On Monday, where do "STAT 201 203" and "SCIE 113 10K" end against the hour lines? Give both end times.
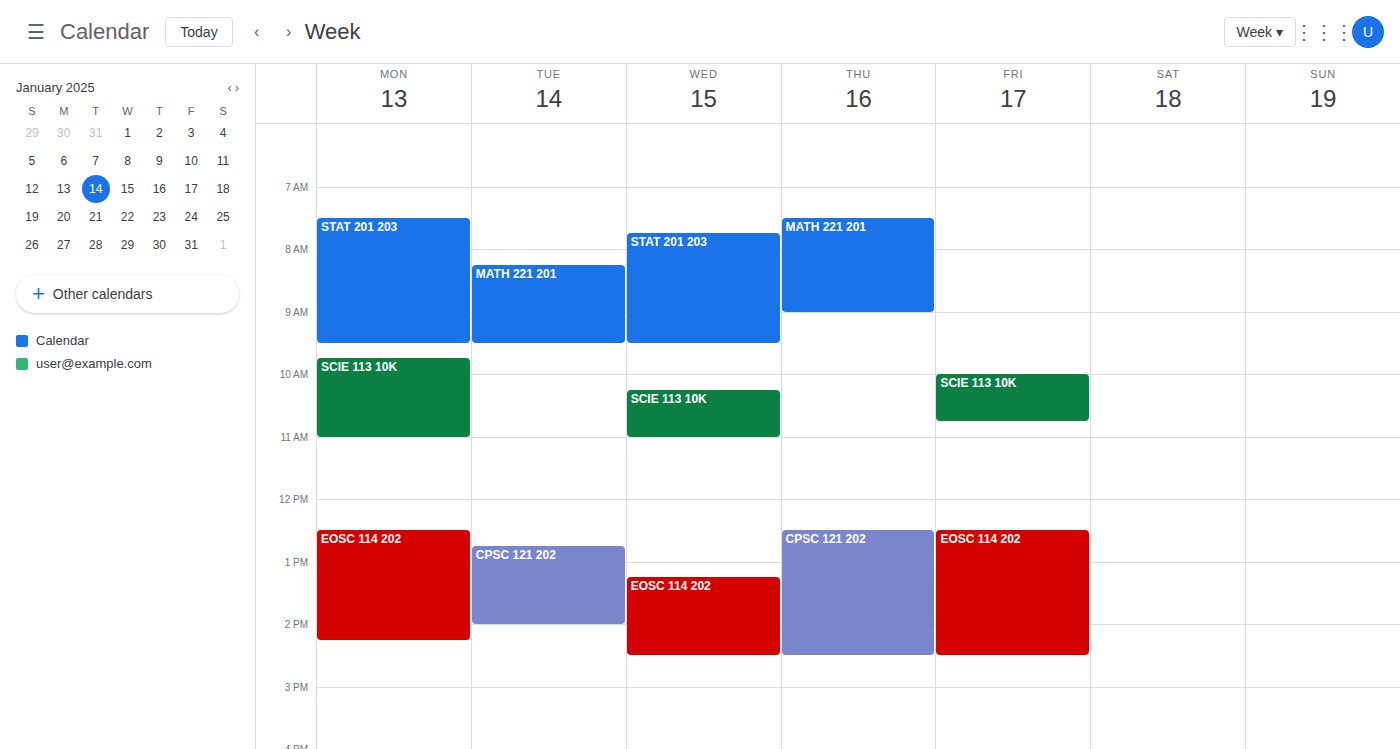
"STAT 201 203": 9:30 AM, halfway between the 9 AM and 10 AM lines. "SCIE 113 10K": 11:00 AM, exactly on the 11 AM line.